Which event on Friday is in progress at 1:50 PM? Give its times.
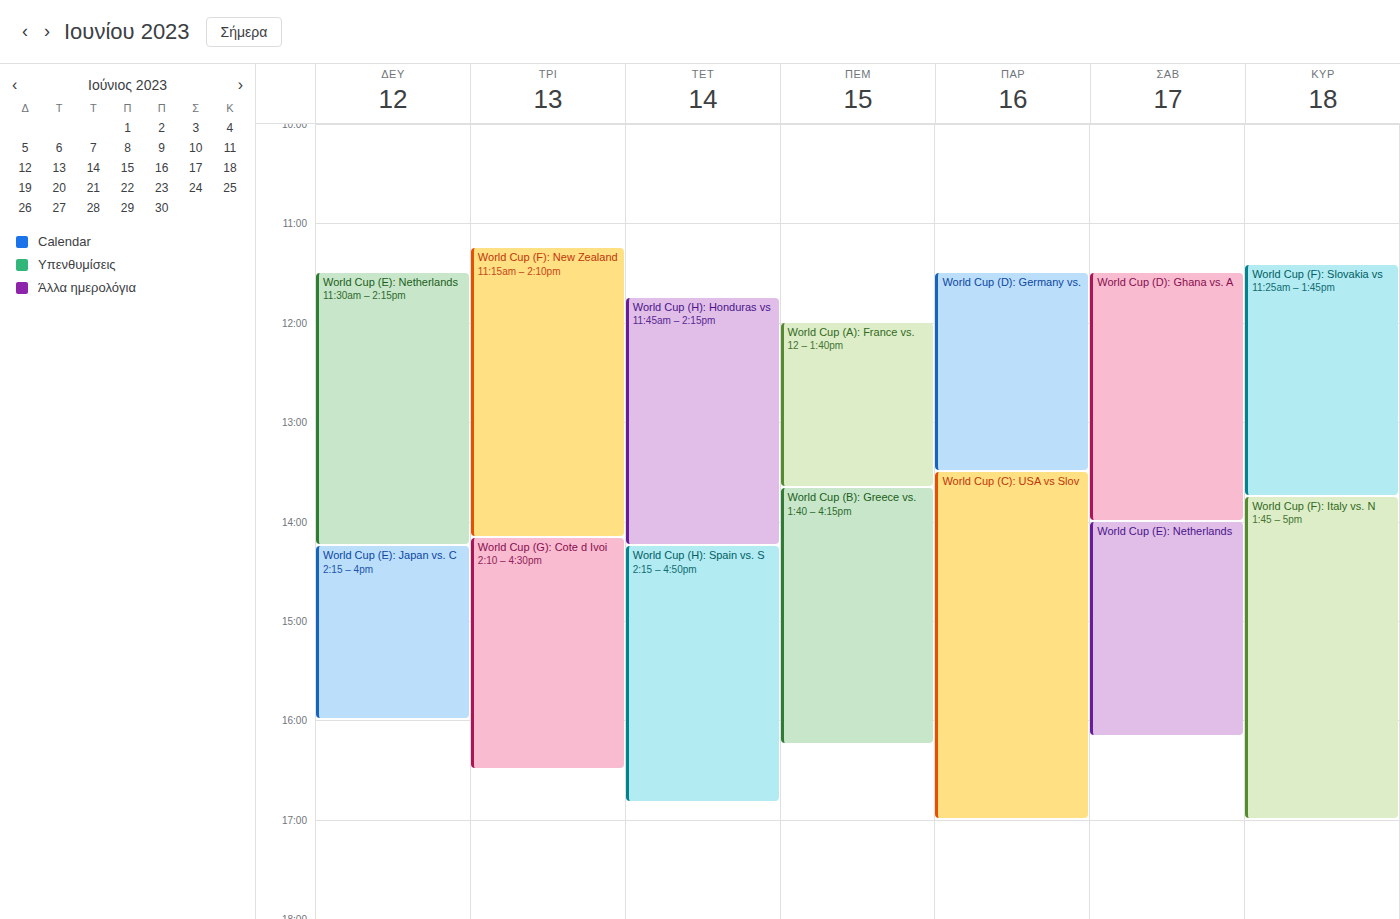
"World Cup (C): USA vs Slov", 1:30 PM to 5:00 PM